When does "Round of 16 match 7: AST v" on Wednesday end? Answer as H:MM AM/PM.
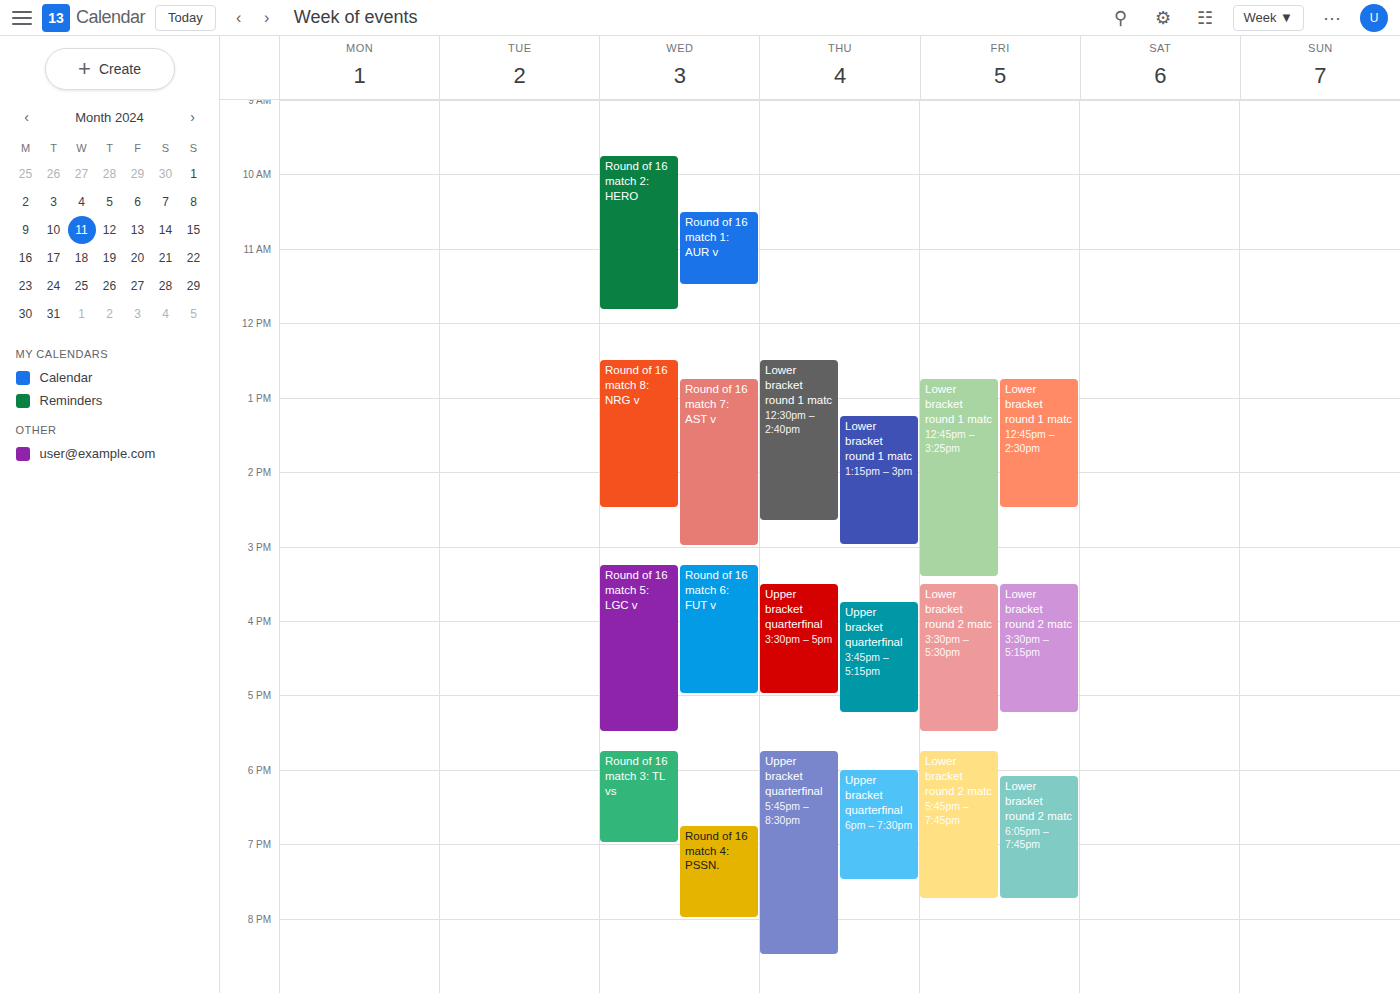
3:00 PM